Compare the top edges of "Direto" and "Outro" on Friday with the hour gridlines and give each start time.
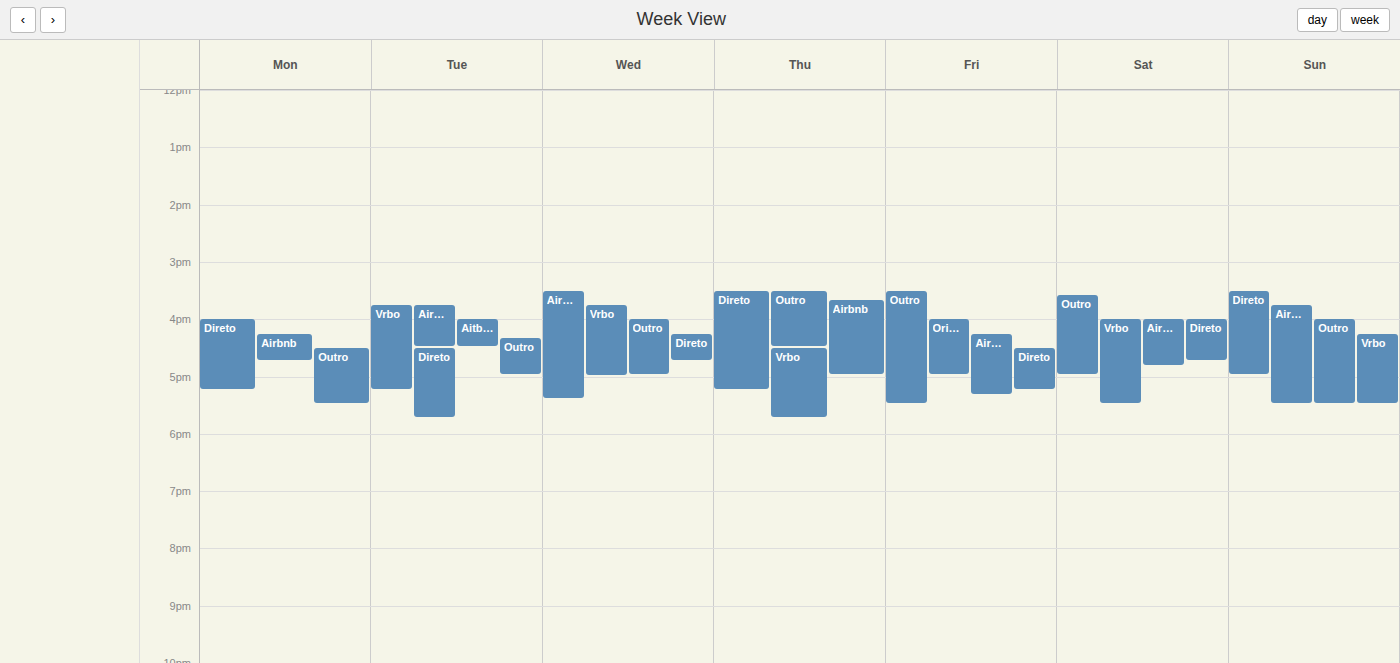
"Direto": 4:30 PM, halfway between the 4 PM and 5 PM lines. "Outro": 3:30 PM, halfway between the 3 PM and 4 PM lines.